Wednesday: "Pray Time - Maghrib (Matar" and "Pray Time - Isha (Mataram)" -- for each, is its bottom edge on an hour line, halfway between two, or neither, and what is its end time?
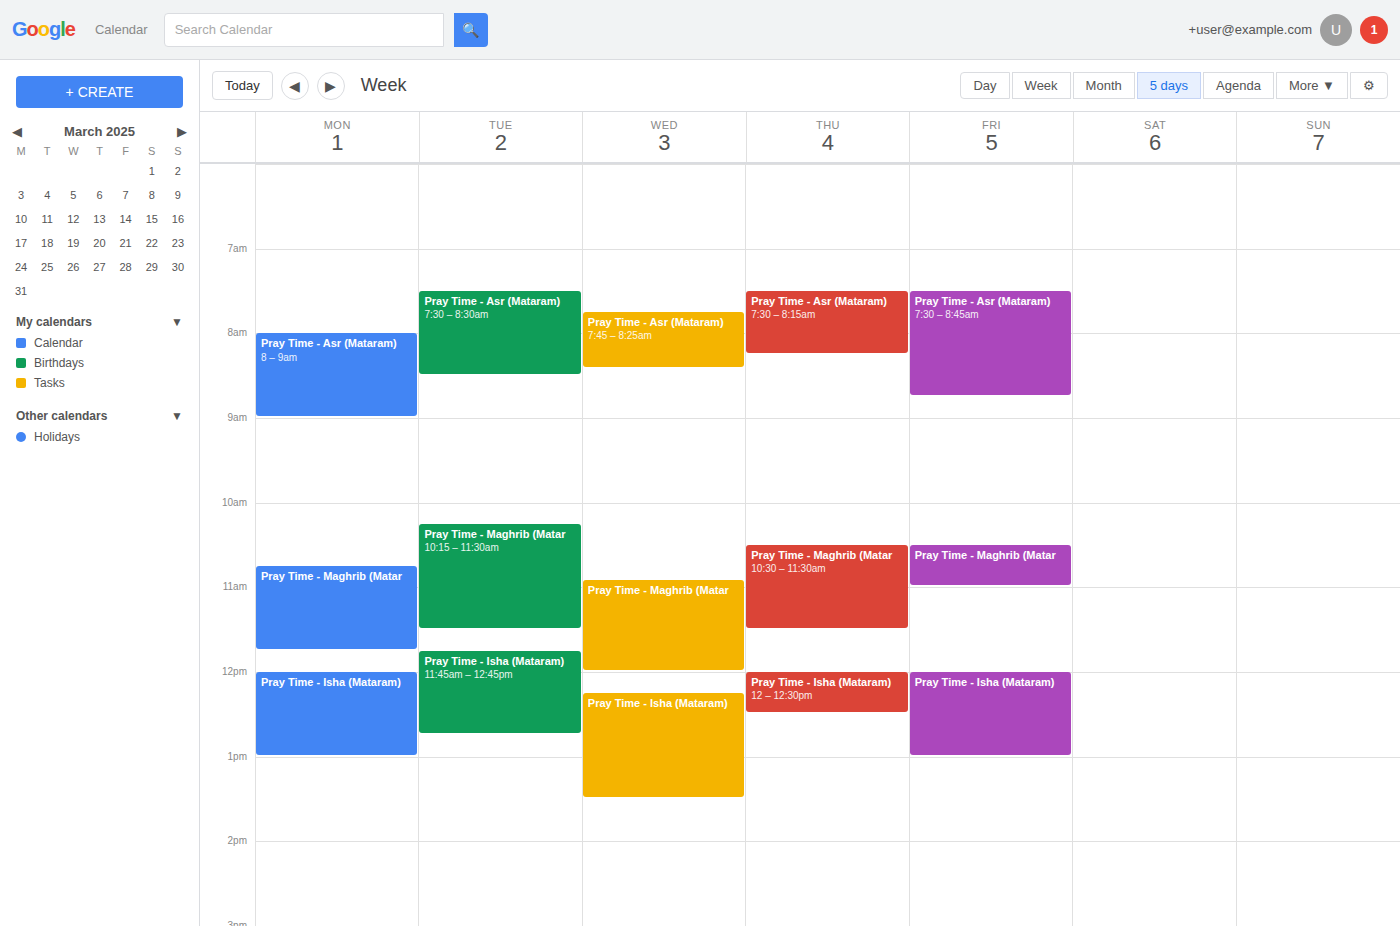
"Pray Time - Maghrib (Matar": 12:00 PM, exactly on the 12 PM line. "Pray Time - Isha (Mataram)": 1:30 PM, halfway between the 1 PM and 2 PM lines.